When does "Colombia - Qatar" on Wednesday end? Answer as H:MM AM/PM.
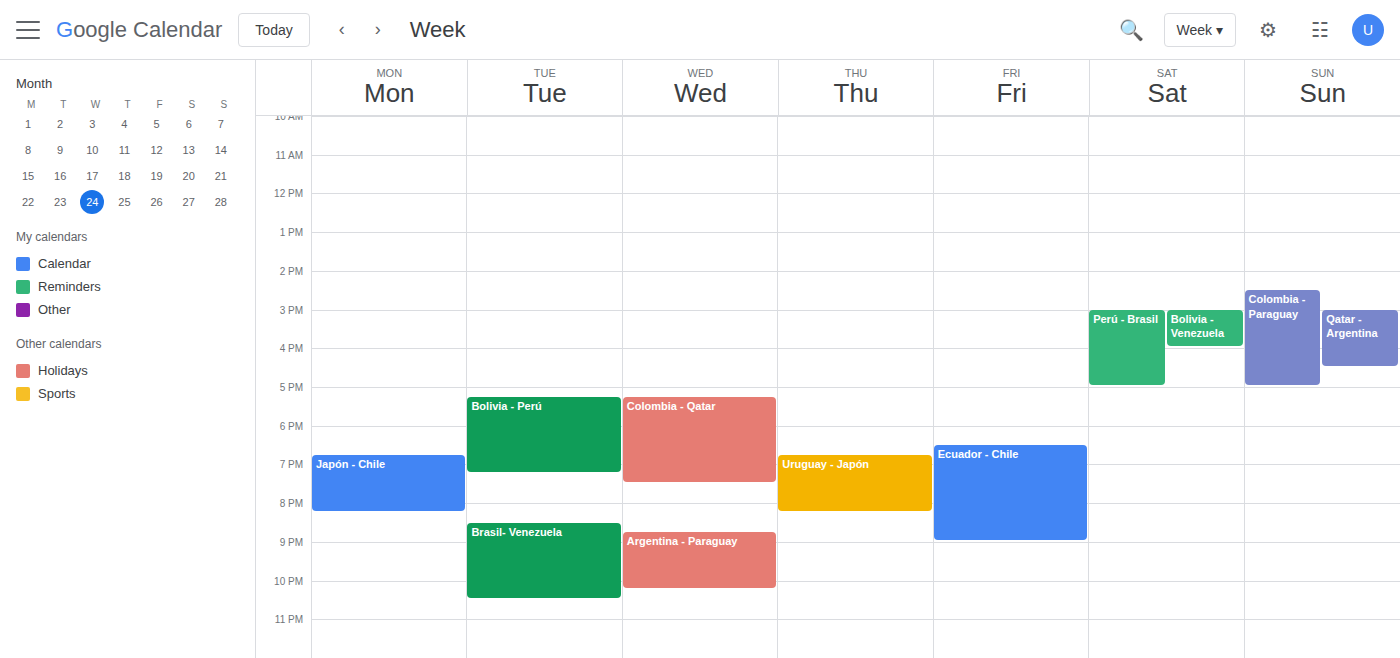
7:30 PM